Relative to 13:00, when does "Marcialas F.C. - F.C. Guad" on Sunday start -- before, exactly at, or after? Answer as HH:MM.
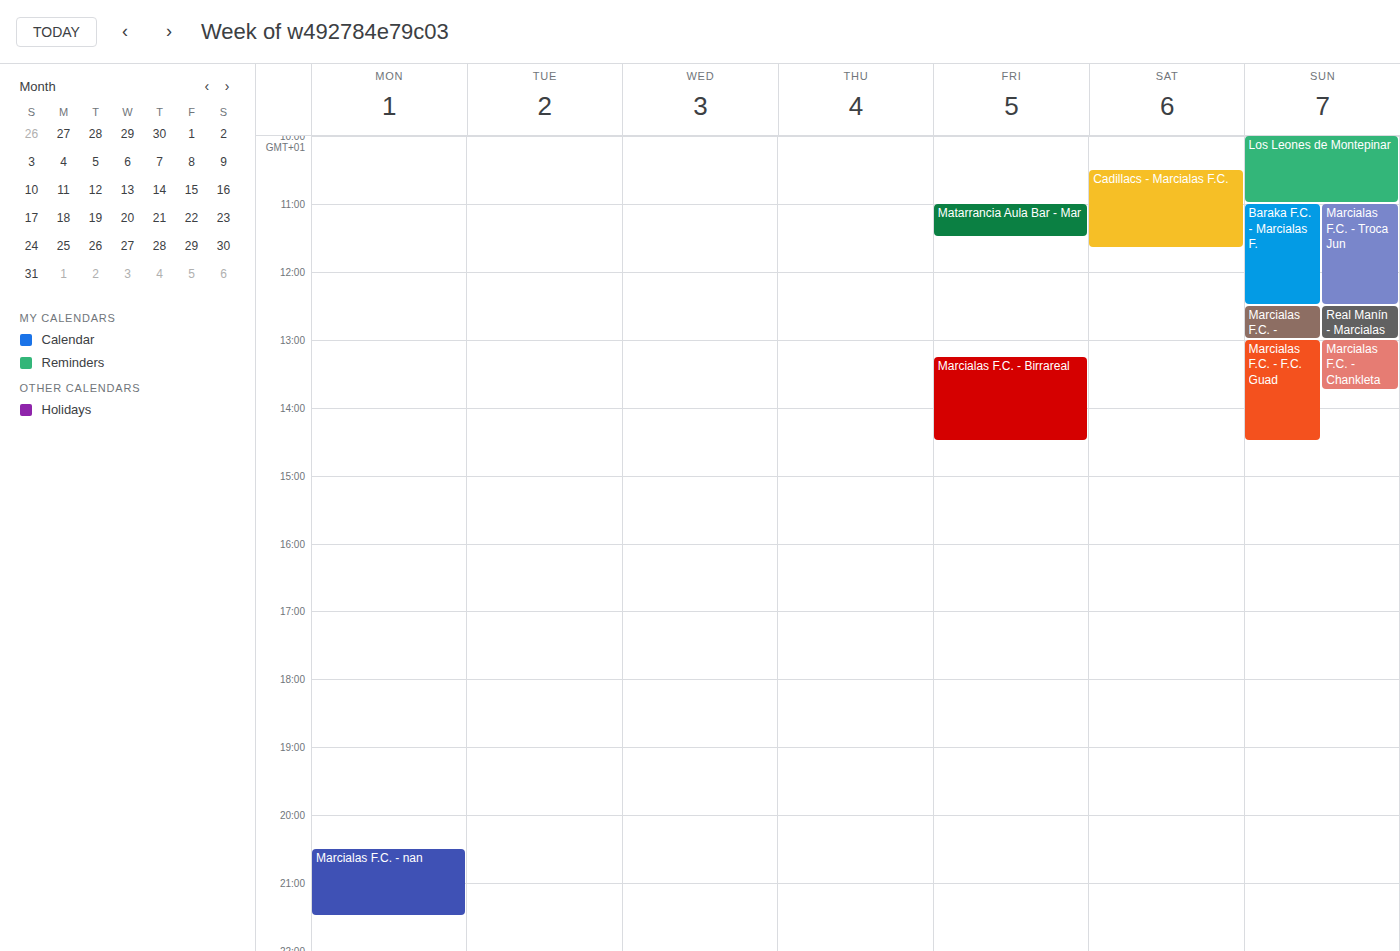
13:00 -- exactly at 13:00, on the 13:00 line.